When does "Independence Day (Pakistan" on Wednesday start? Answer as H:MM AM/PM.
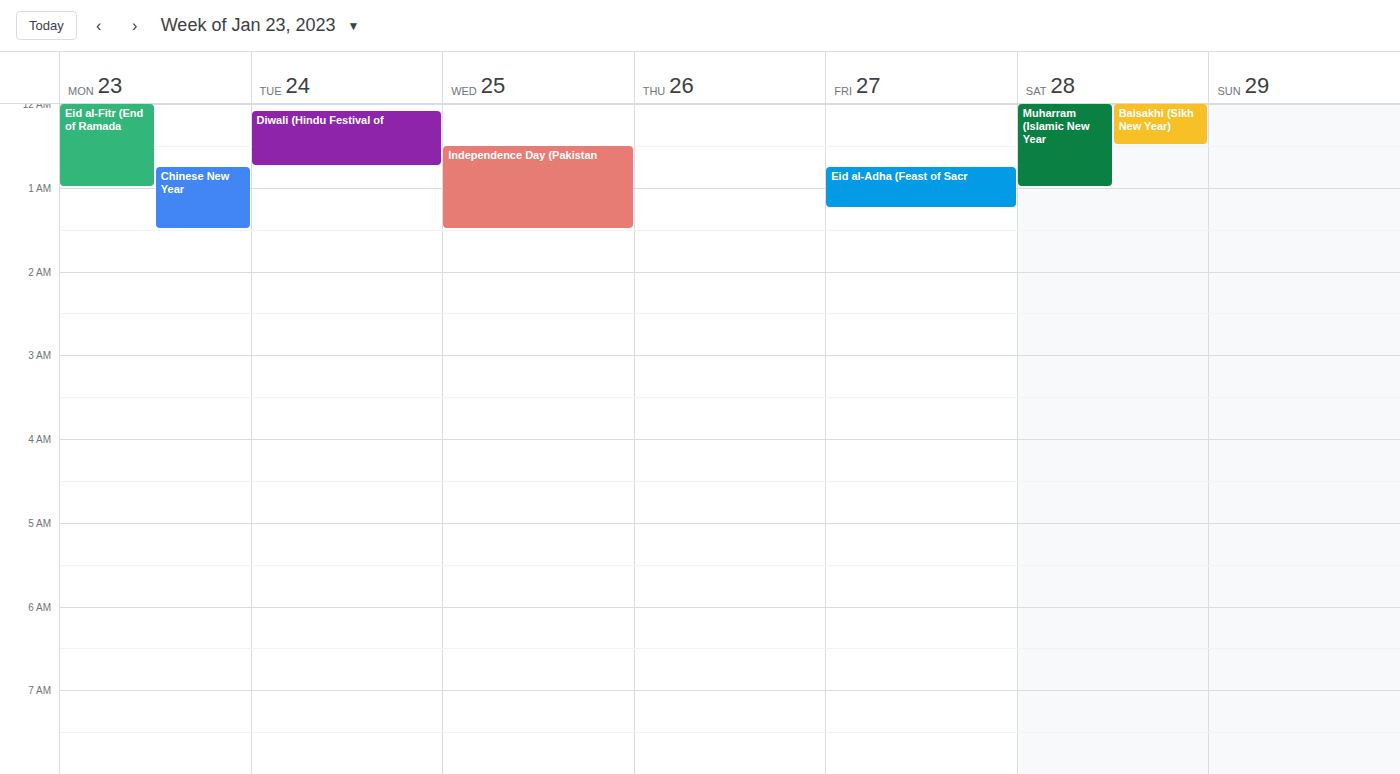
12:30 AM